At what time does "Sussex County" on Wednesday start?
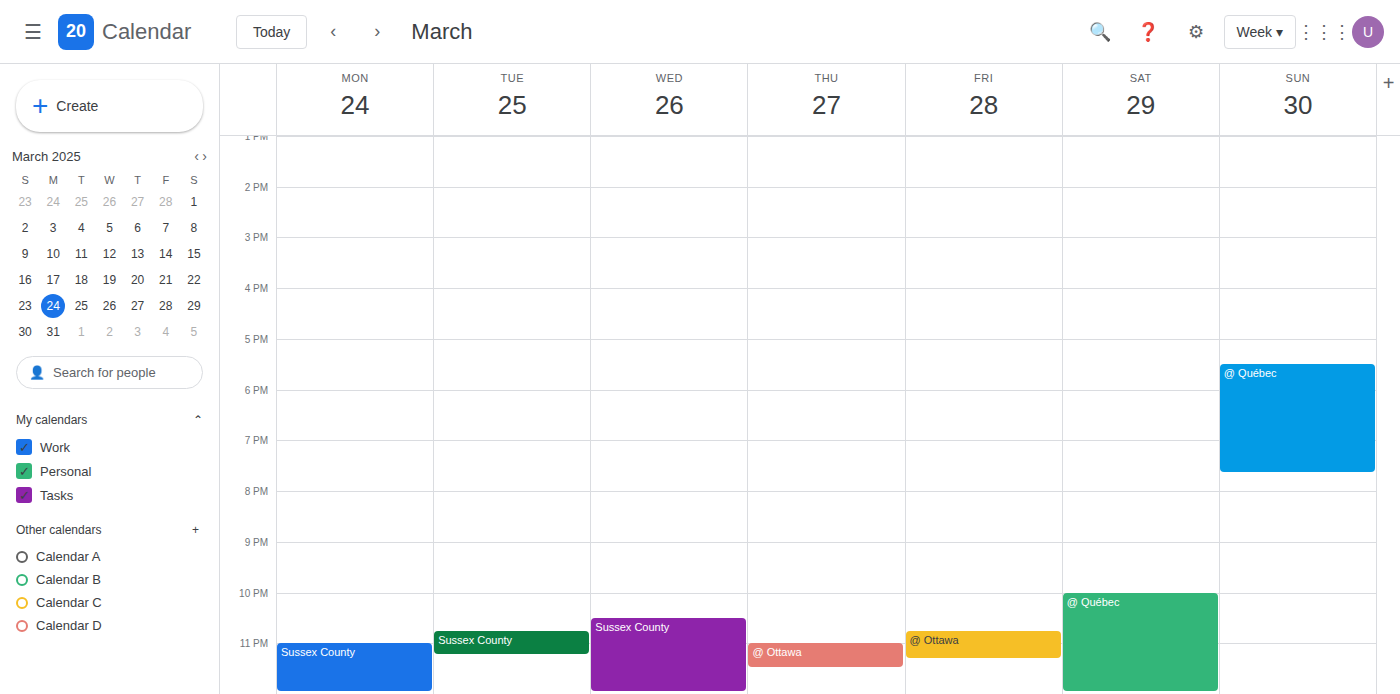
10:30 PM